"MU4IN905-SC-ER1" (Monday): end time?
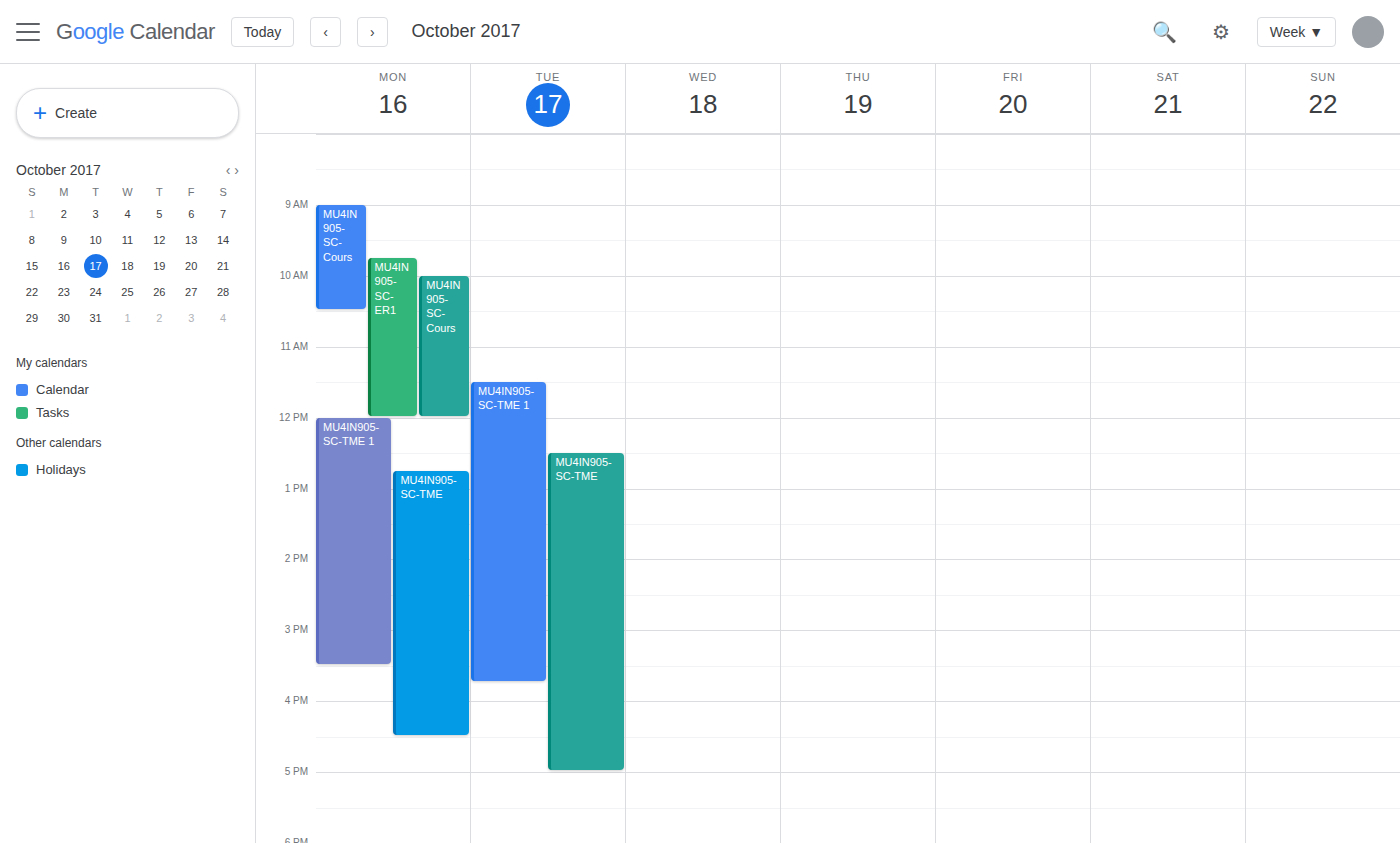
12:00 PM